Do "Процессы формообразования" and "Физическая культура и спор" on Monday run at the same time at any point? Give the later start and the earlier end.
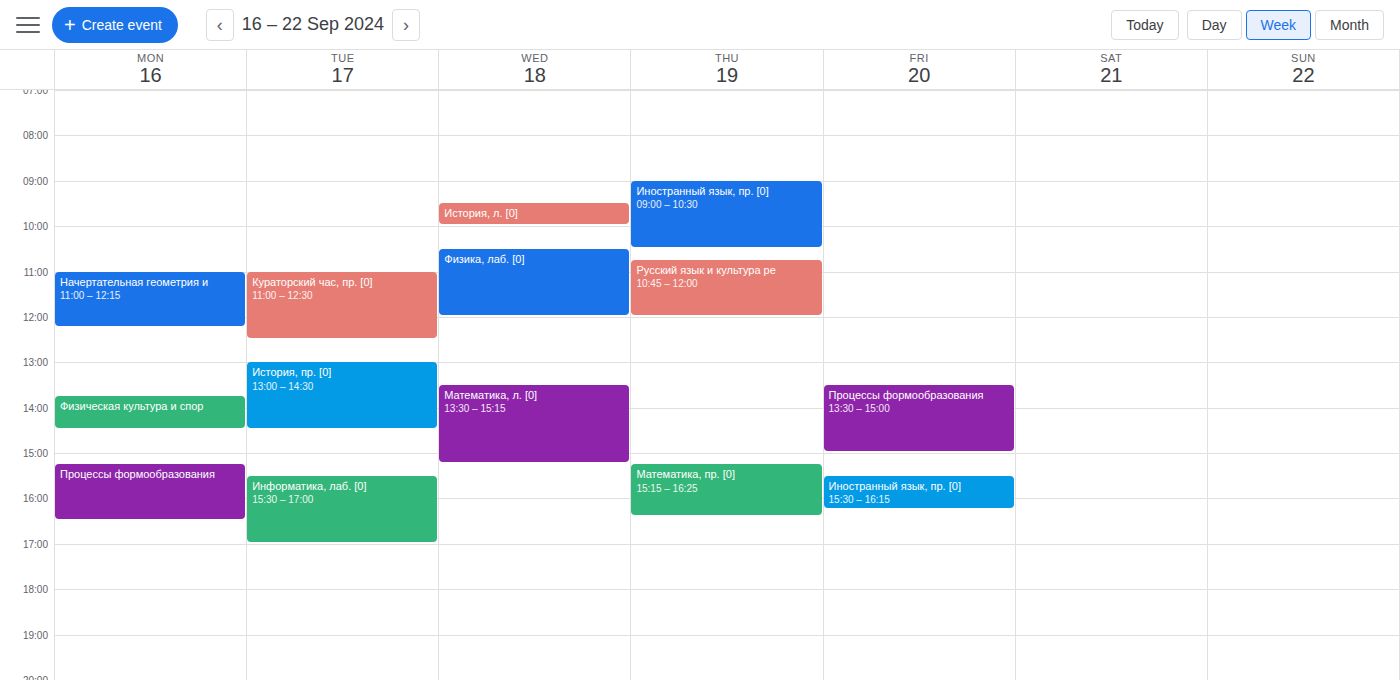
"Физическая культура и спор" ends at 14:30 and "Процессы формообразования" starts at 15:15 -- no overlap.